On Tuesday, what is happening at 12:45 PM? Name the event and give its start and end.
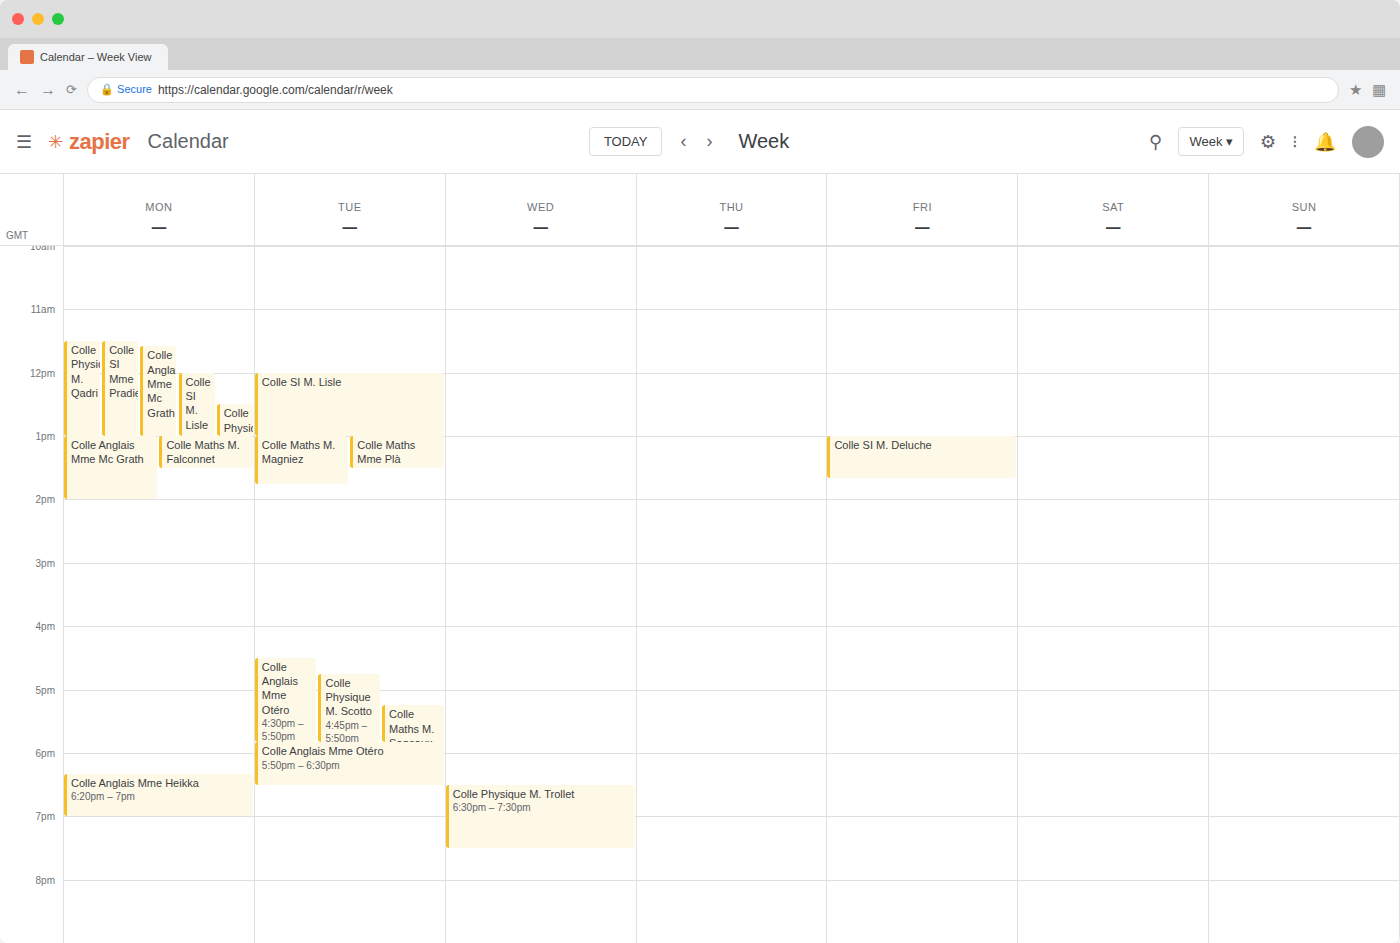
"Colle SI M. Lisle", 12:00 PM to 1:00 PM